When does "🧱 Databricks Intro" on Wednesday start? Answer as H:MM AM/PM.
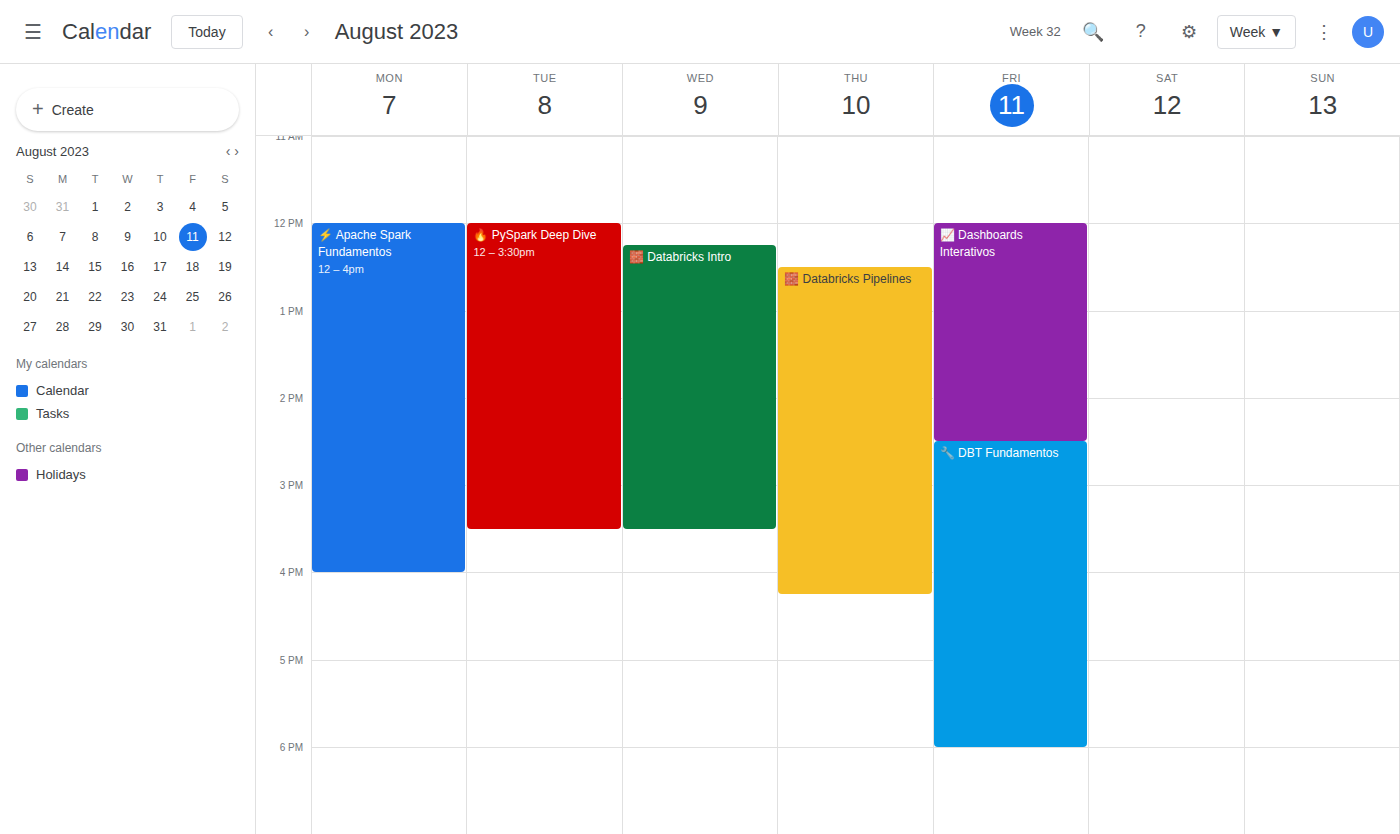
12:15 PM